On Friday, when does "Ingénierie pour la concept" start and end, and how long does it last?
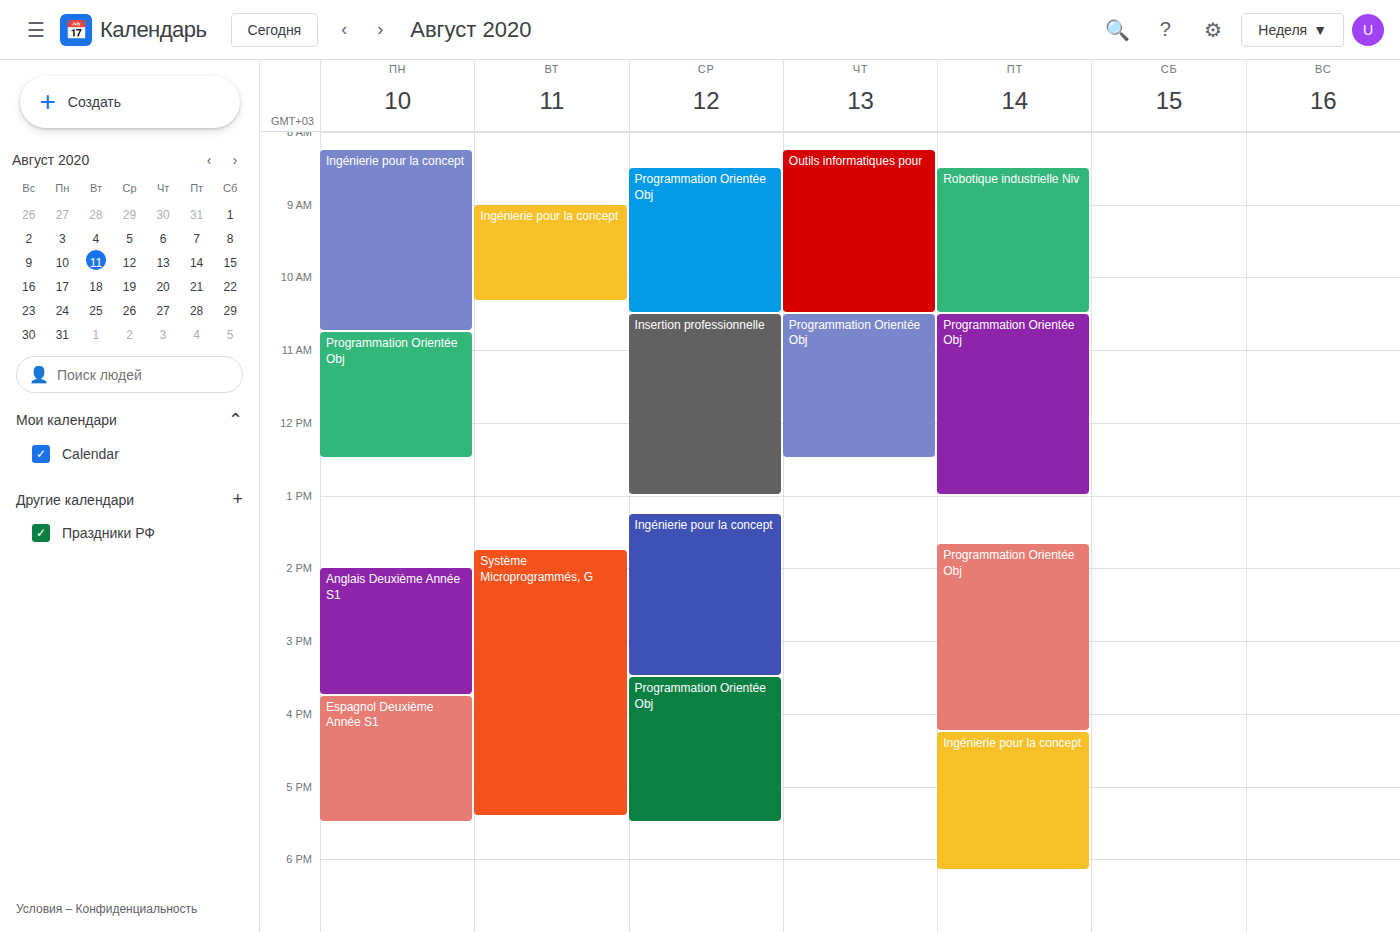
4:15 PM to 6:10 PM, 1 hour 55 minutes